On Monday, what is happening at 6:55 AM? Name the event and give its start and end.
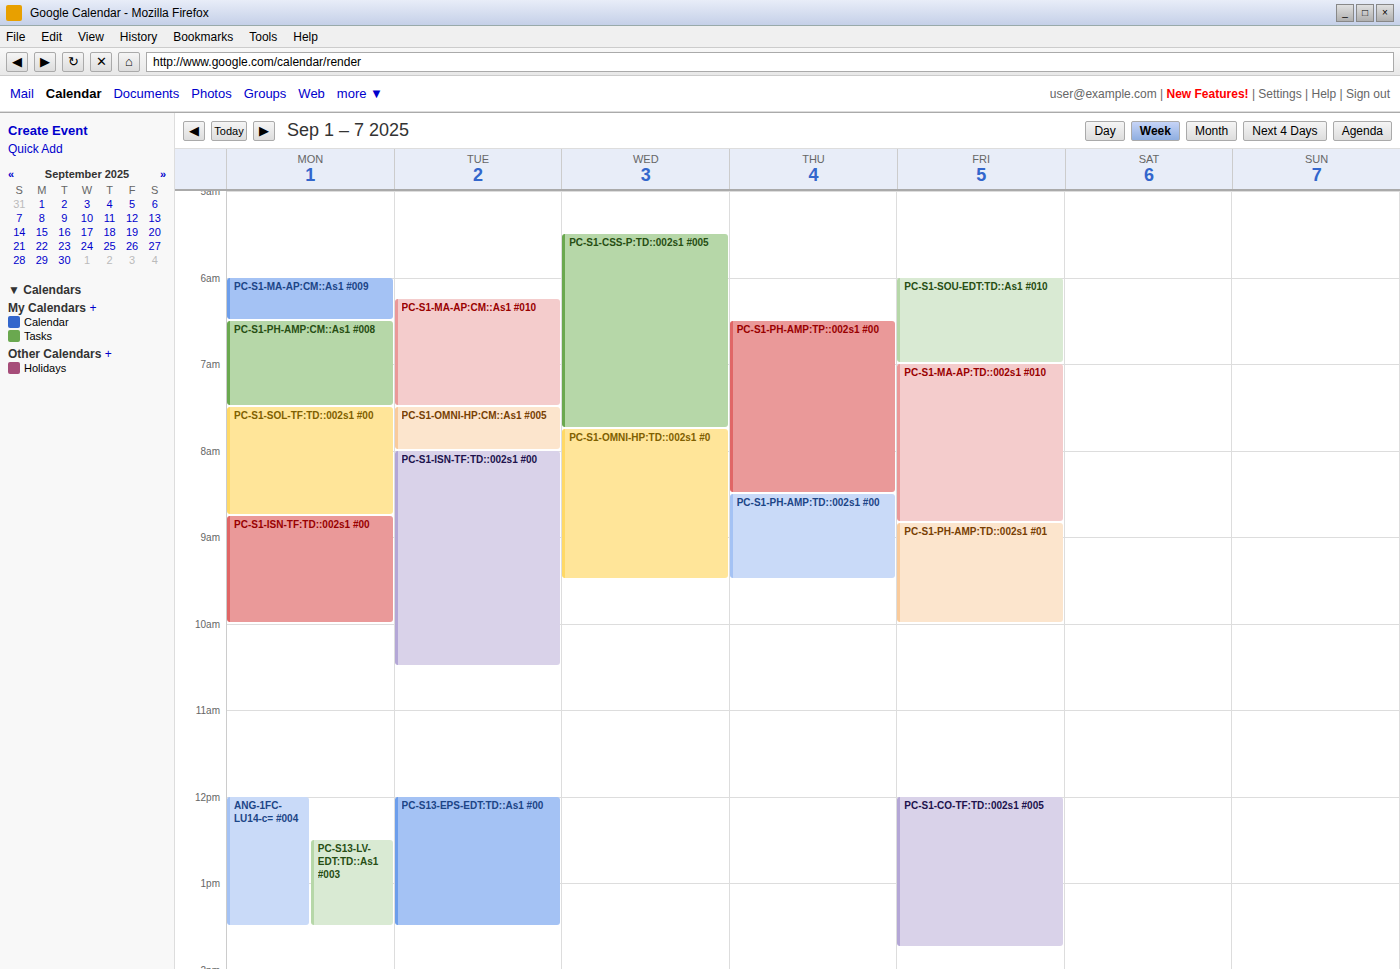
"PC-S1-PH-AMP:CM::As1 #008", 6:30 AM to 7:30 AM